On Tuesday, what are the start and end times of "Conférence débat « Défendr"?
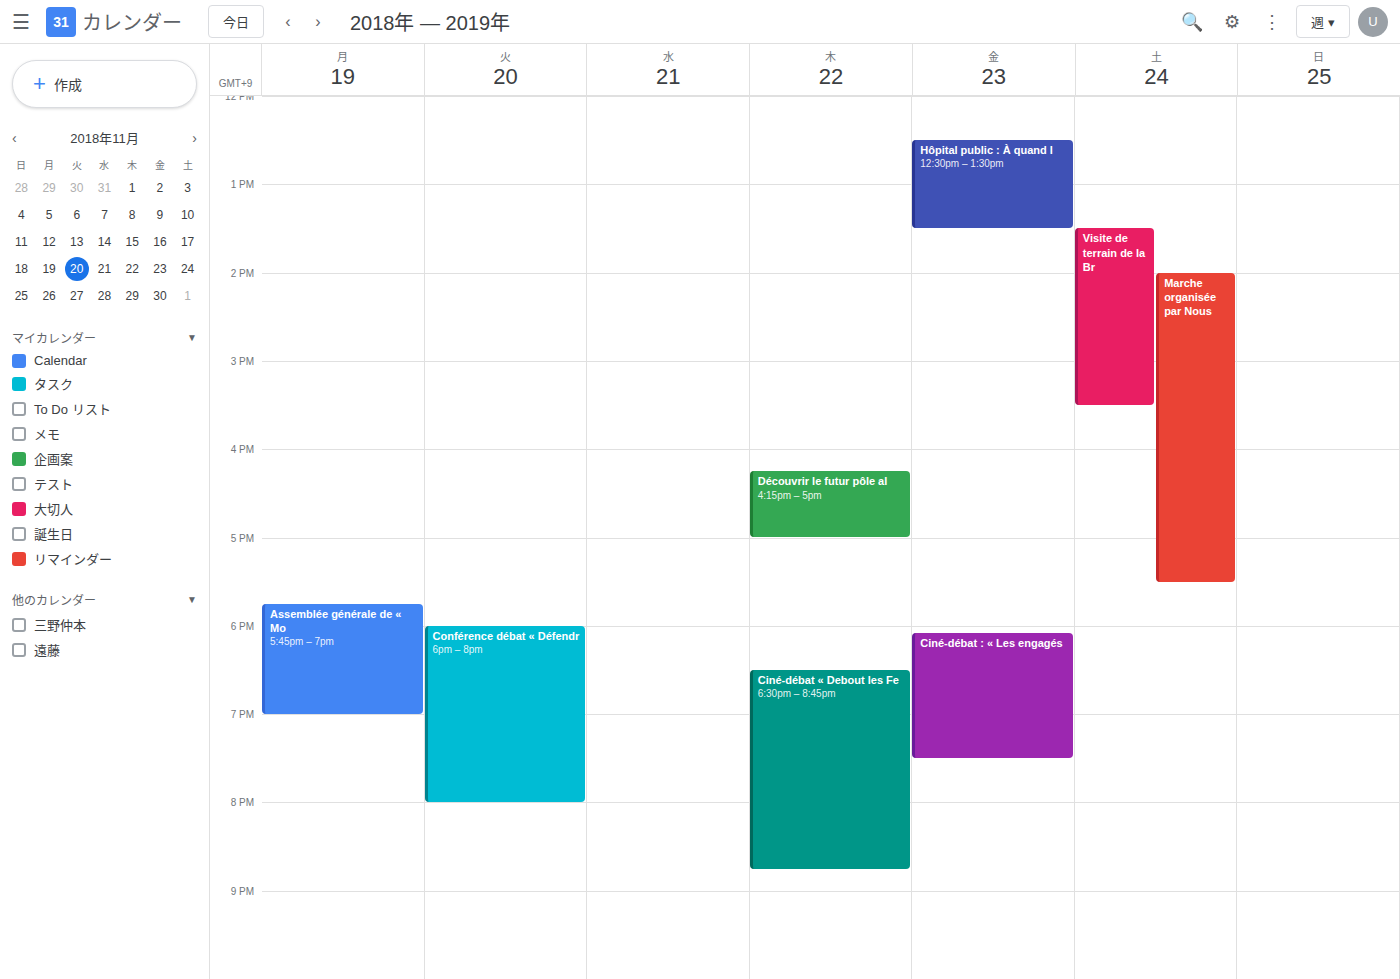
6:00 PM to 8:00 PM